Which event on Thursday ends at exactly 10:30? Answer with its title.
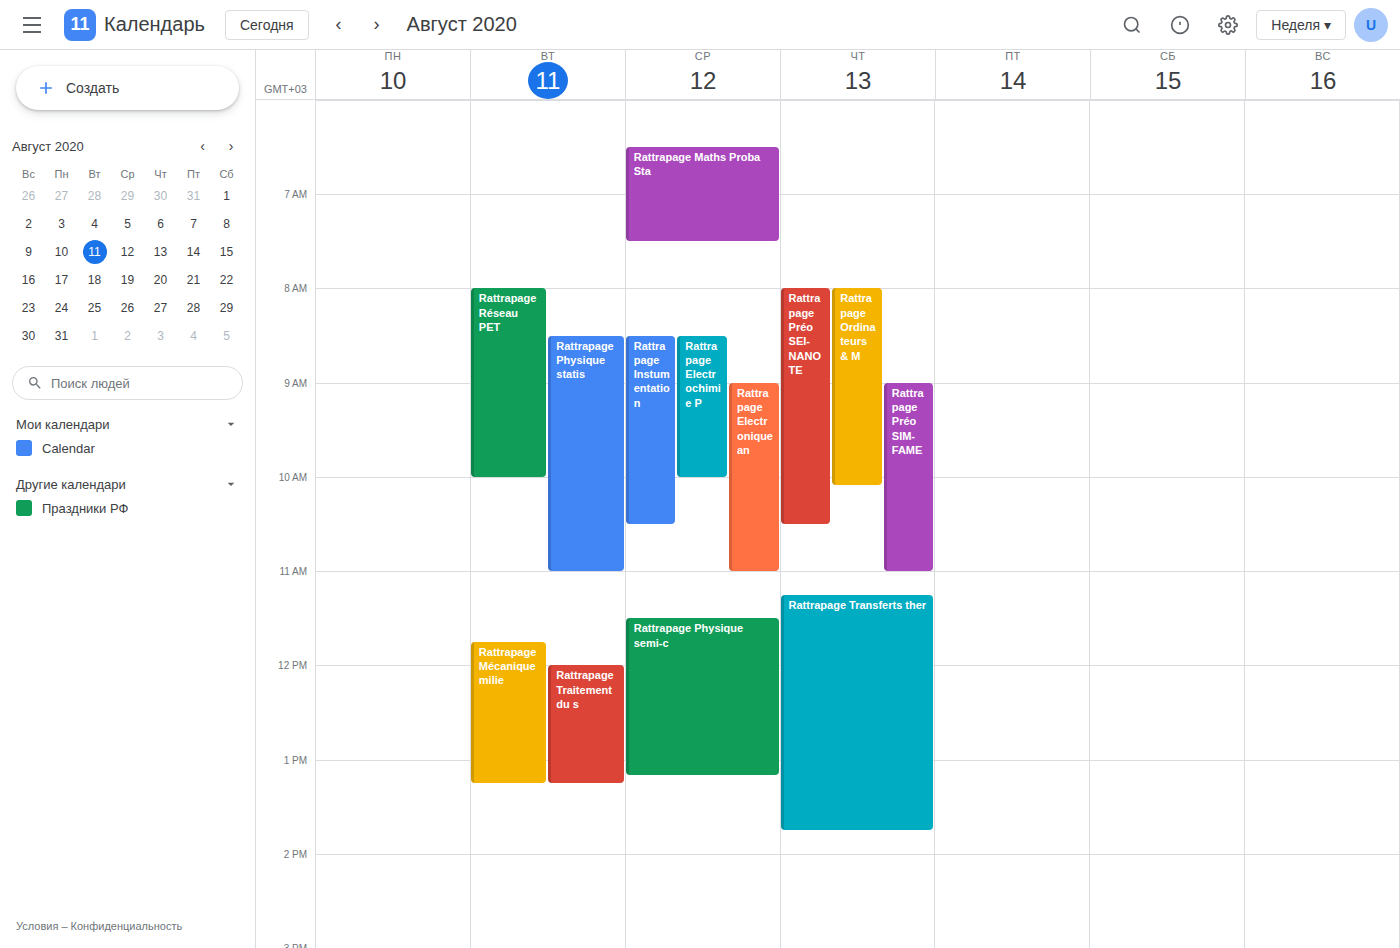
"Rattrapage Préo SEI-NANOTE"